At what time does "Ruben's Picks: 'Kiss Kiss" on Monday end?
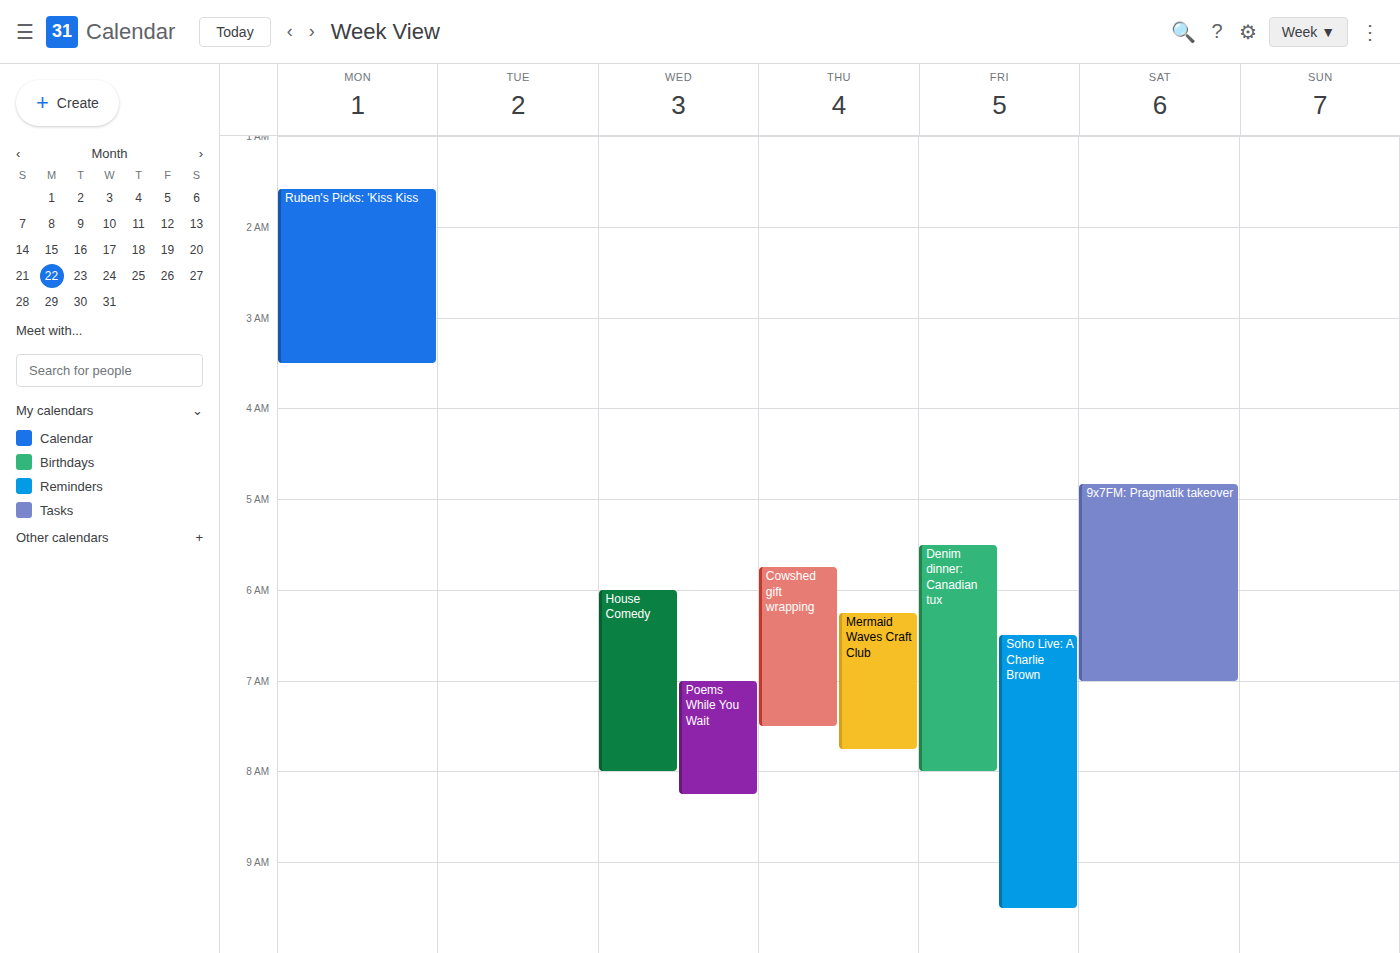
03:30